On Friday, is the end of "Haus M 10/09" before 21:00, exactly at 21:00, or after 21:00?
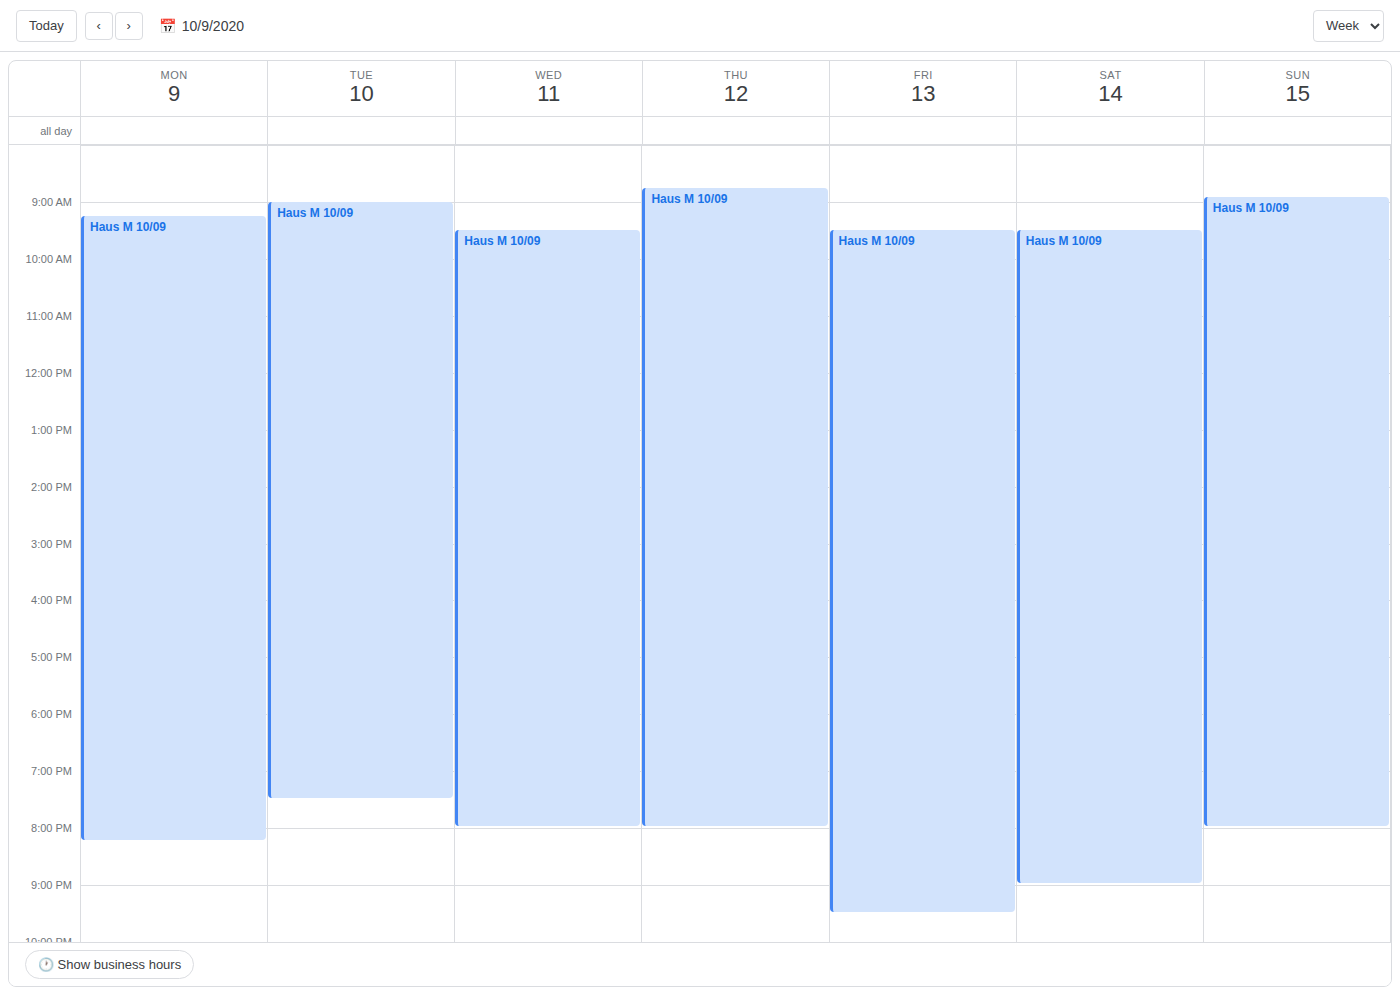
21:30 -- after 21:00, 30 minutes below the 21:00 line.